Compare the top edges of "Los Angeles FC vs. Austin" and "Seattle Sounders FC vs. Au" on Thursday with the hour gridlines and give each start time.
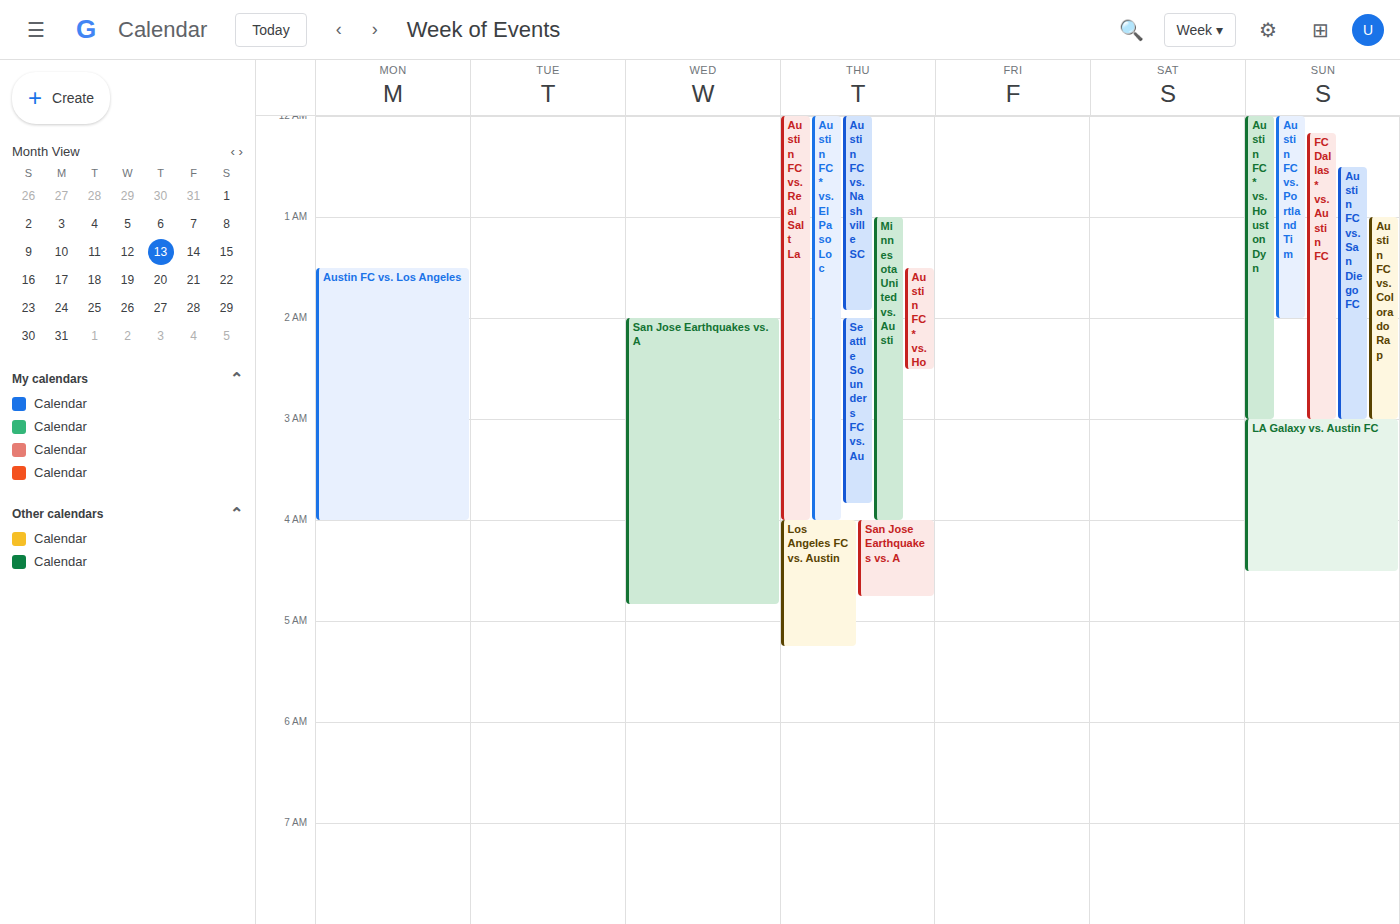
"Los Angeles FC vs. Austin": 4:00 AM, exactly on the 4 AM line. "Seattle Sounders FC vs. Au": 2:00 AM, exactly on the 2 AM line.